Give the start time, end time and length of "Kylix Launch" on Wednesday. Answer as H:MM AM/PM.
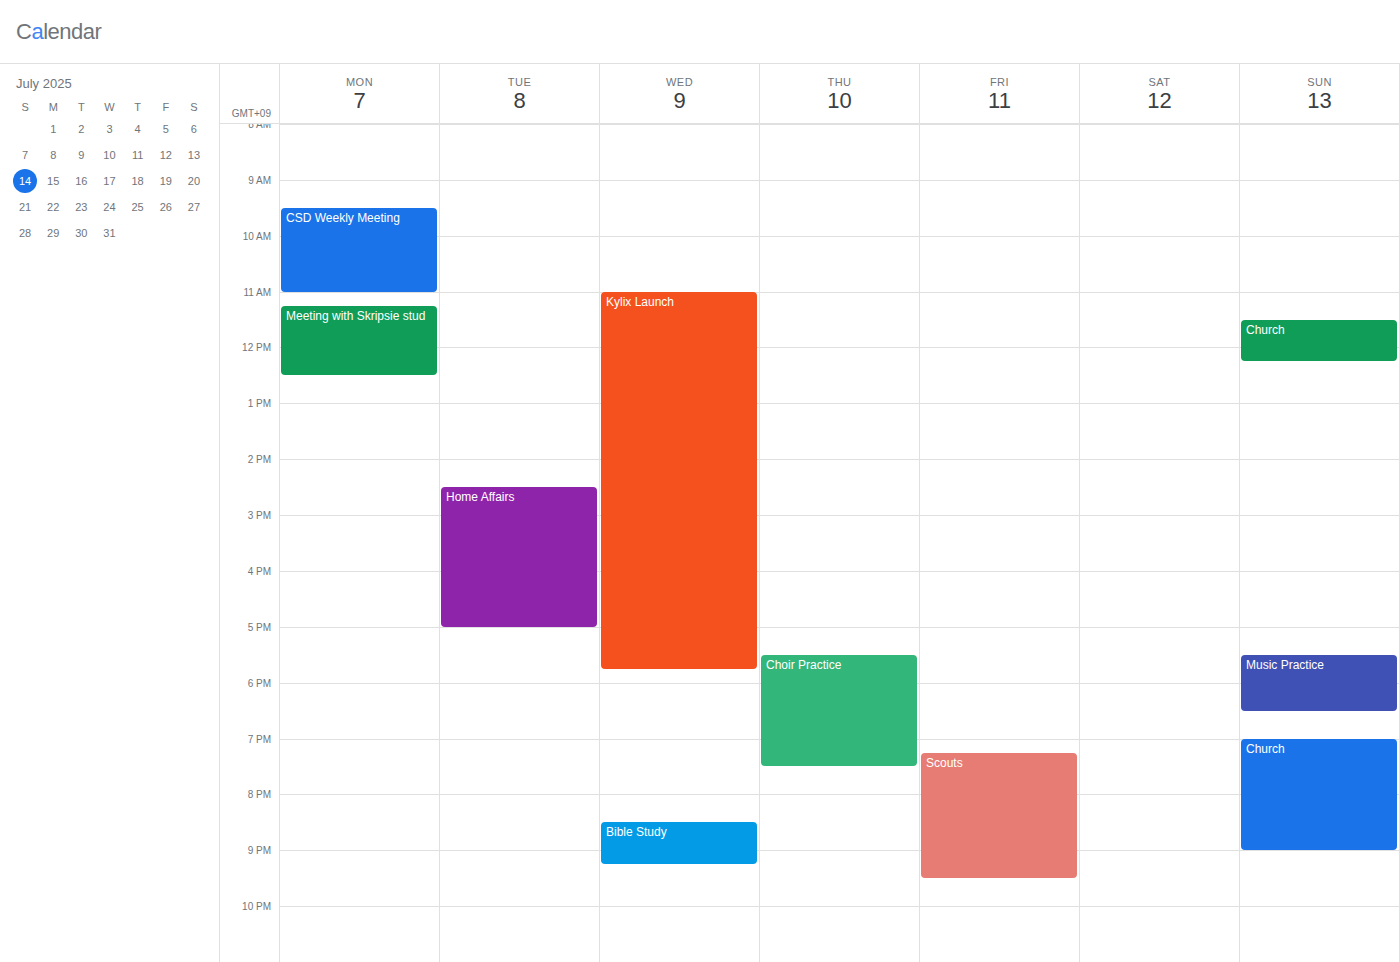
11:00 AM to 5:45 PM, 6 hours 45 minutes